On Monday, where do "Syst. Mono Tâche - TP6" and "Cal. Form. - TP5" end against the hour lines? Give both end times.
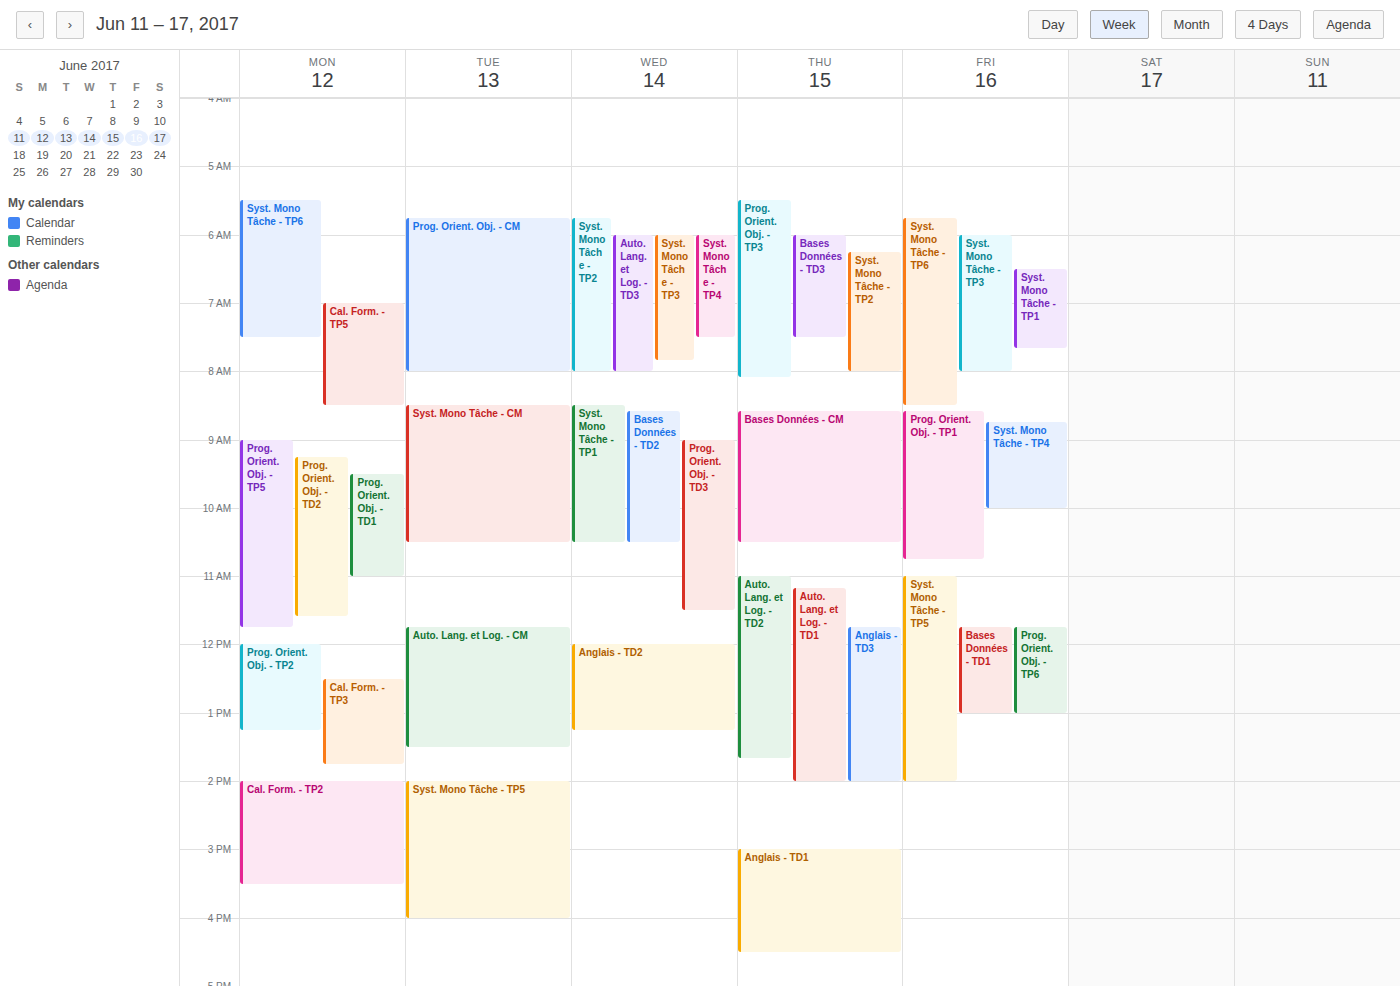
"Syst. Mono Tâche - TP6": 7:30 AM, halfway between the 7 AM and 8 AM lines. "Cal. Form. - TP5": 8:30 AM, halfway between the 8 AM and 9 AM lines.